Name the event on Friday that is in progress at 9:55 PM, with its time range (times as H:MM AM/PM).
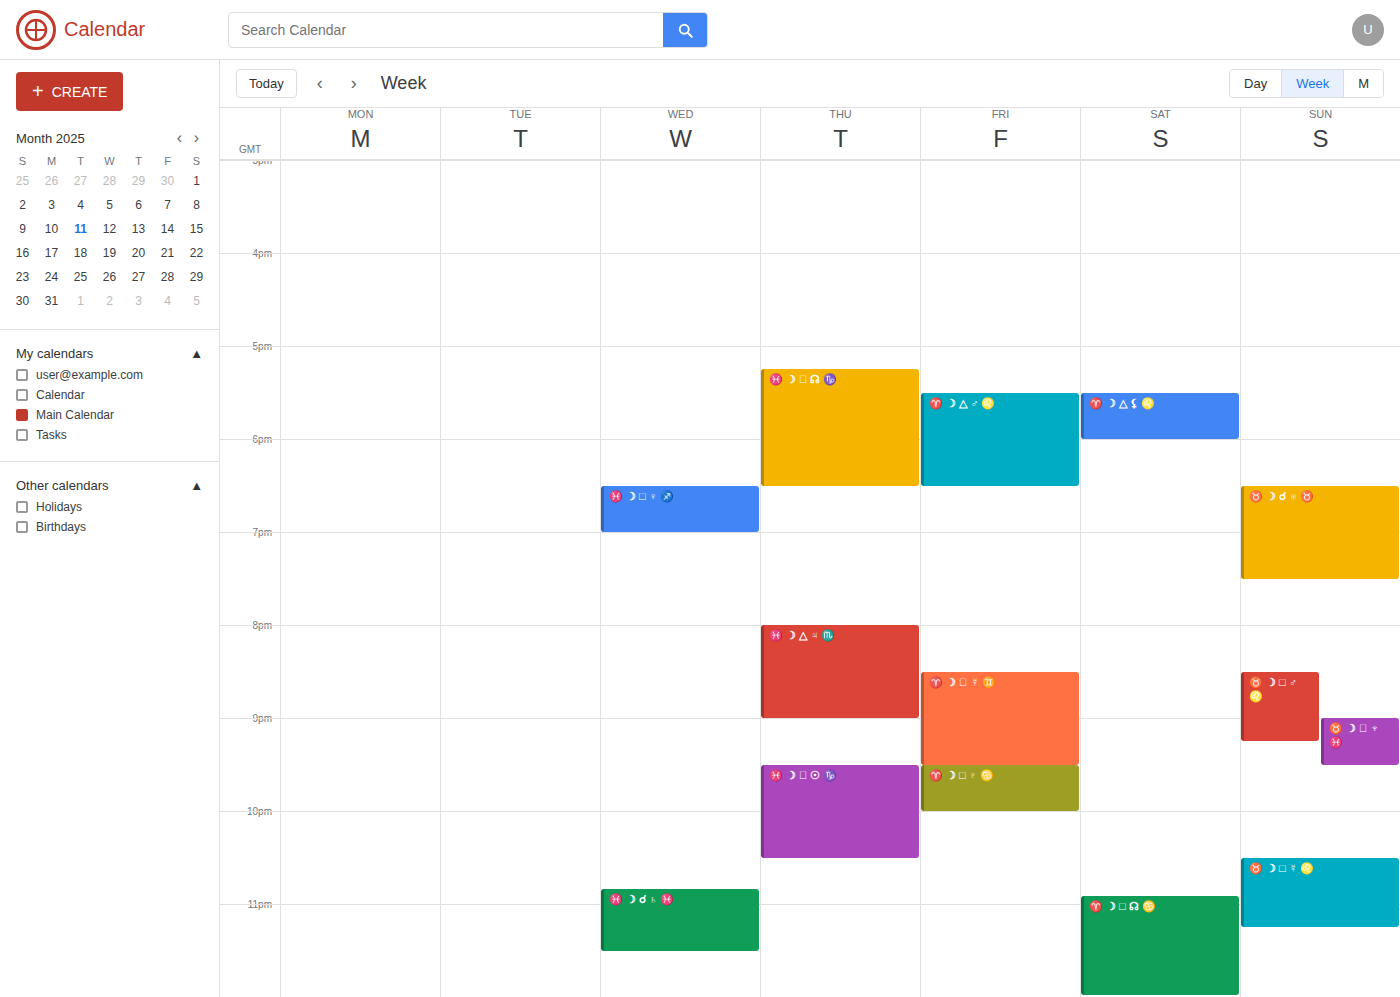
"♈️ ☽ □ ♇ ♋️", 9:30 PM to 10:00 PM